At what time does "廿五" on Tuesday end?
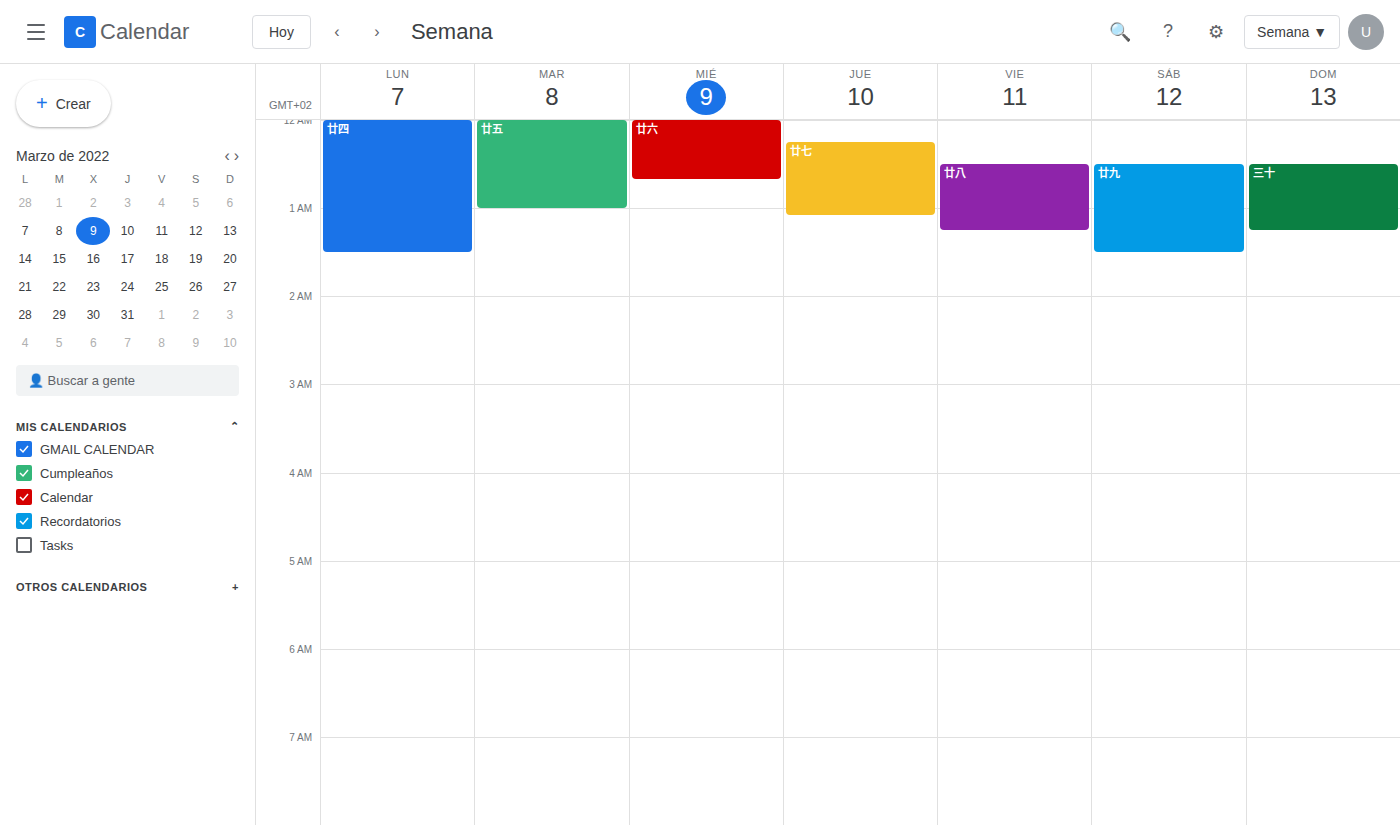
1:00 AM